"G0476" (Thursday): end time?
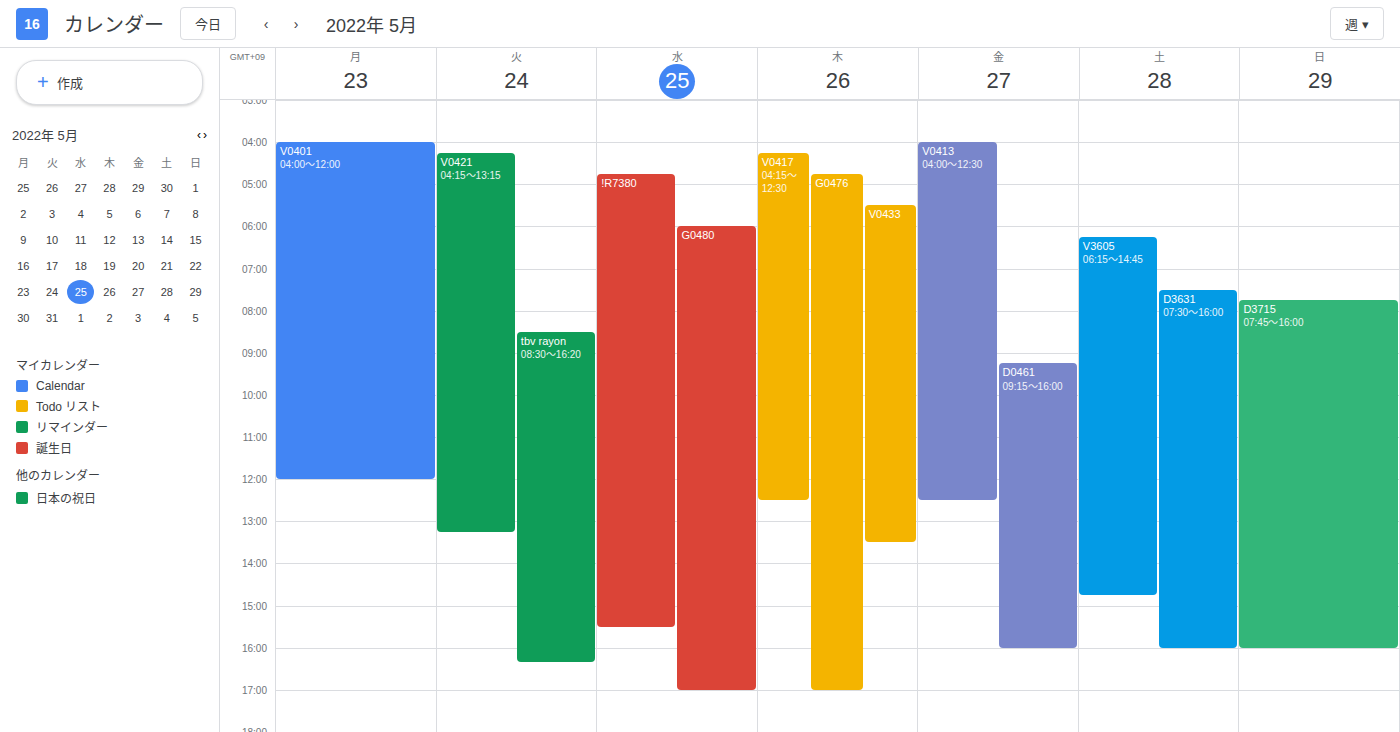
5:00 PM